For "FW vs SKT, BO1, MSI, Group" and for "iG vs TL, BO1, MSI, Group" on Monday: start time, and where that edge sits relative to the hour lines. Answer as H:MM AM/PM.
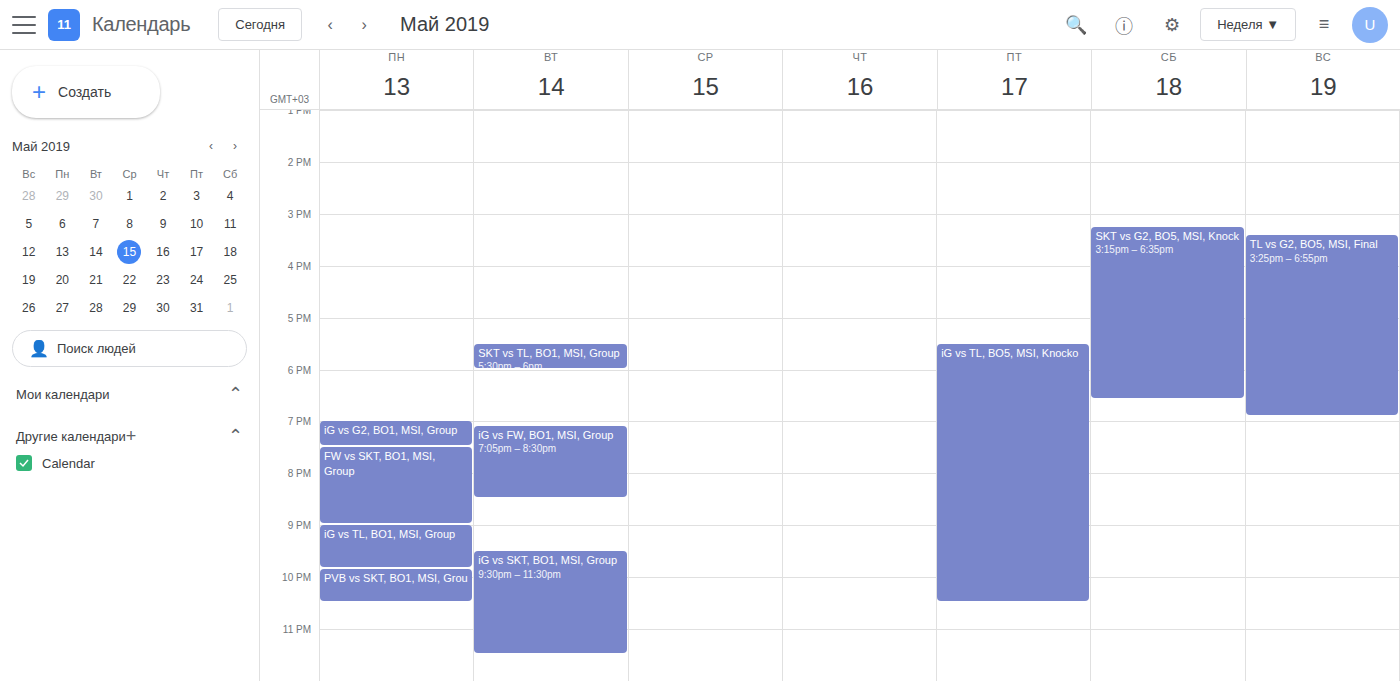
"FW vs SKT, BO1, MSI, Group": 7:30 PM, halfway between the 7 PM and 8 PM lines. "iG vs TL, BO1, MSI, Group": 9:00 PM, exactly on the 9 PM line.